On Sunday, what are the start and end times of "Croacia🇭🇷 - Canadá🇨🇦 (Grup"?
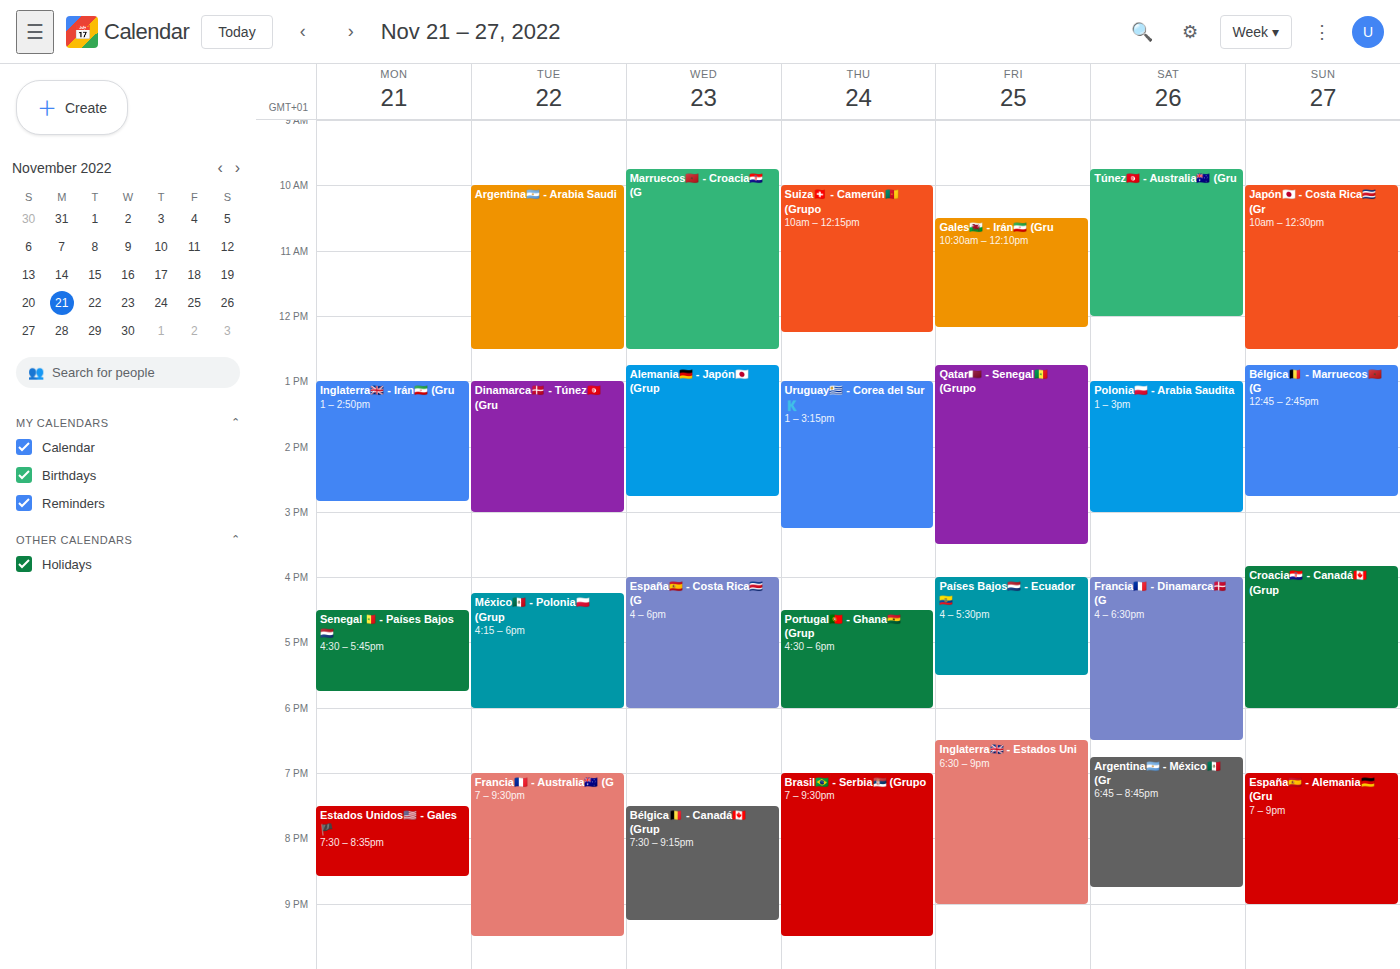
3:50 PM to 6:00 PM